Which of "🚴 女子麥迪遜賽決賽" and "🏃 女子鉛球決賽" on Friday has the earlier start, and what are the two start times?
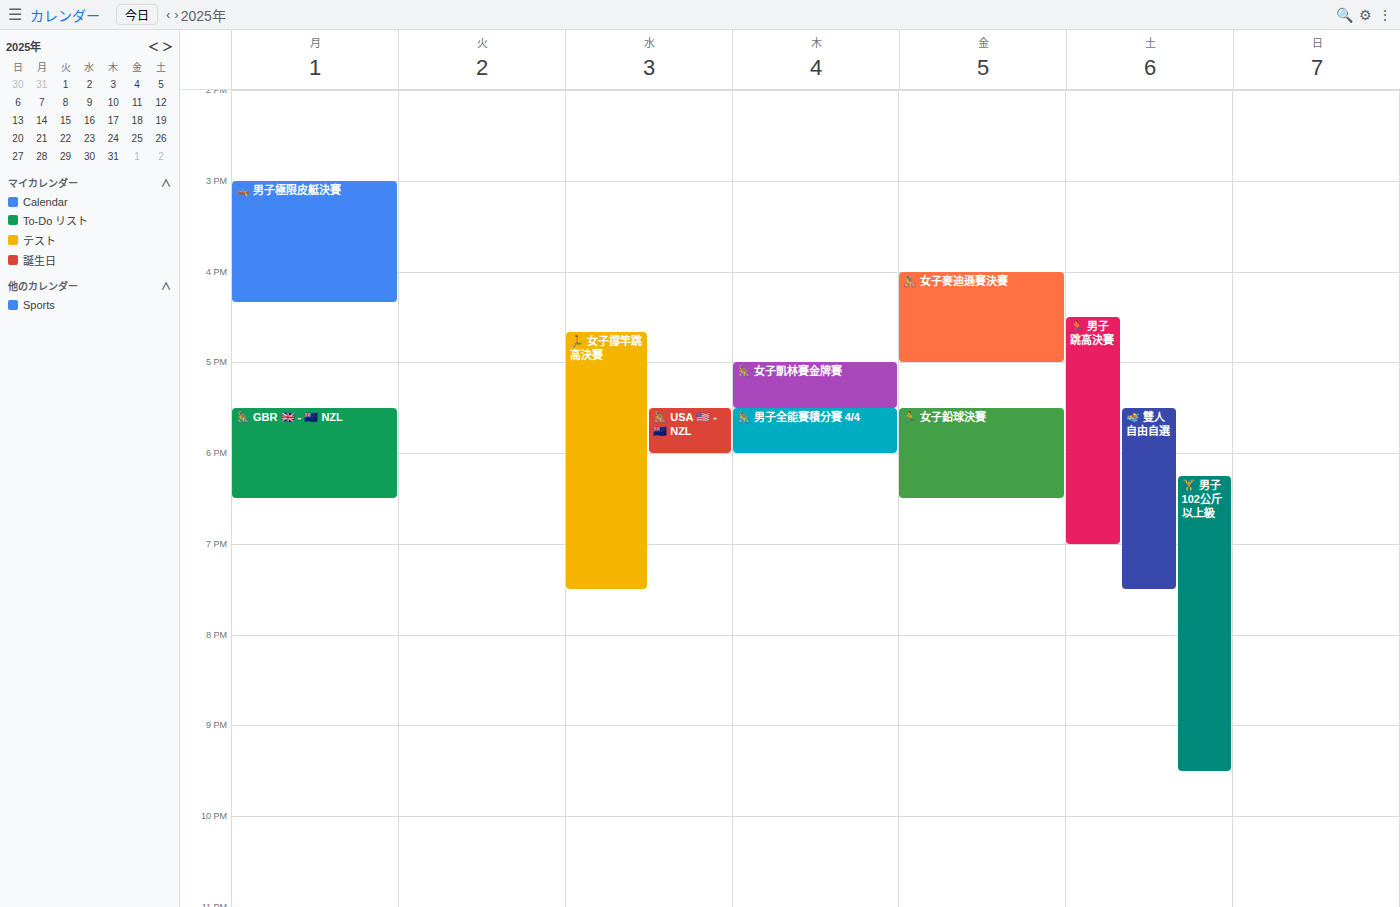
"🚴 女子麥迪遜賽決賽" 4:00 PM; "🏃 女子鉛球決賽" 5:30 PM.